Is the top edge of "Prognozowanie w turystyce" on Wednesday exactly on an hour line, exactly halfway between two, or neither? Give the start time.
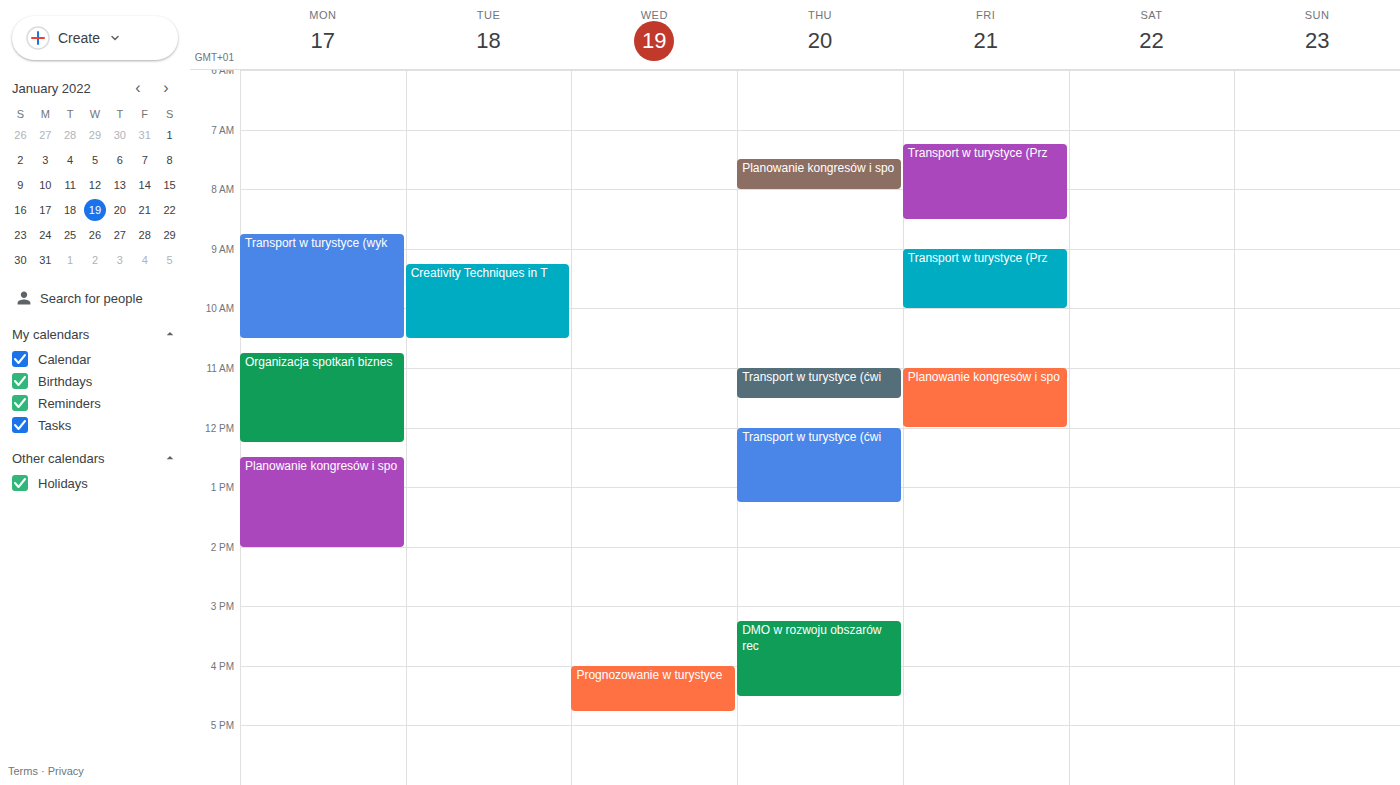
4:00 PM -- exactly on the 4 PM line.